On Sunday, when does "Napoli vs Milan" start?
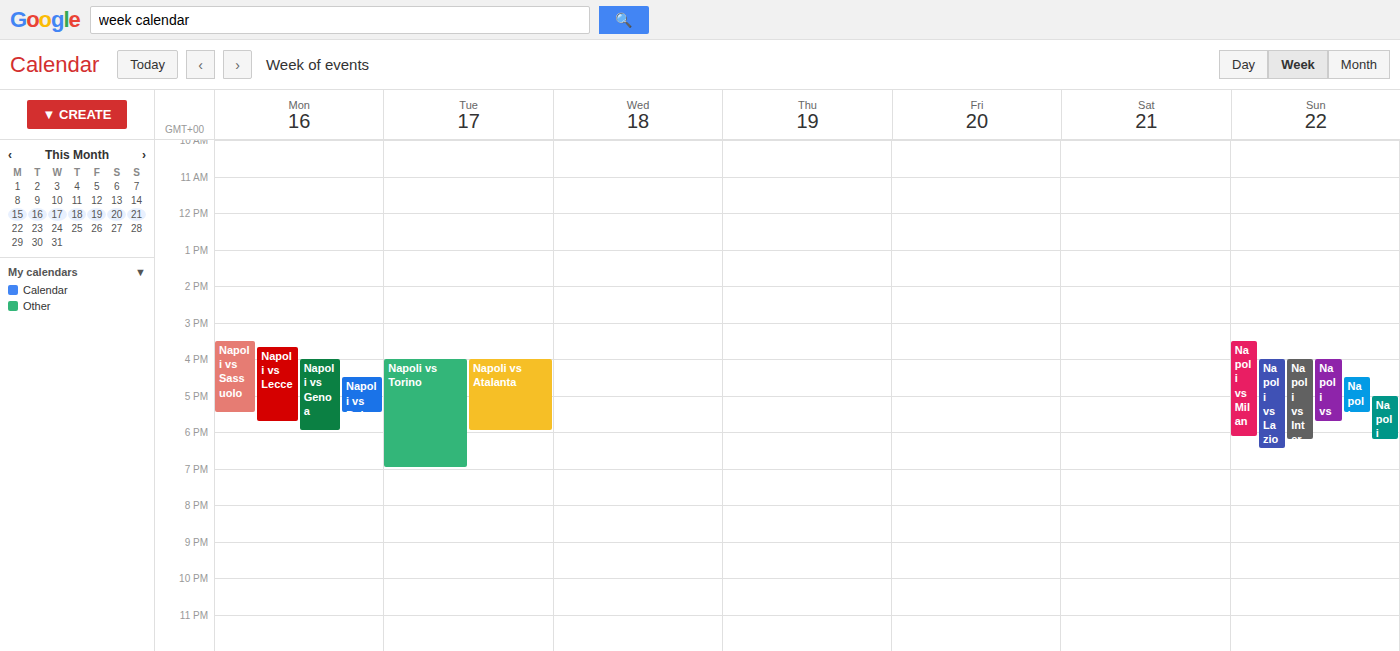
3:30 PM